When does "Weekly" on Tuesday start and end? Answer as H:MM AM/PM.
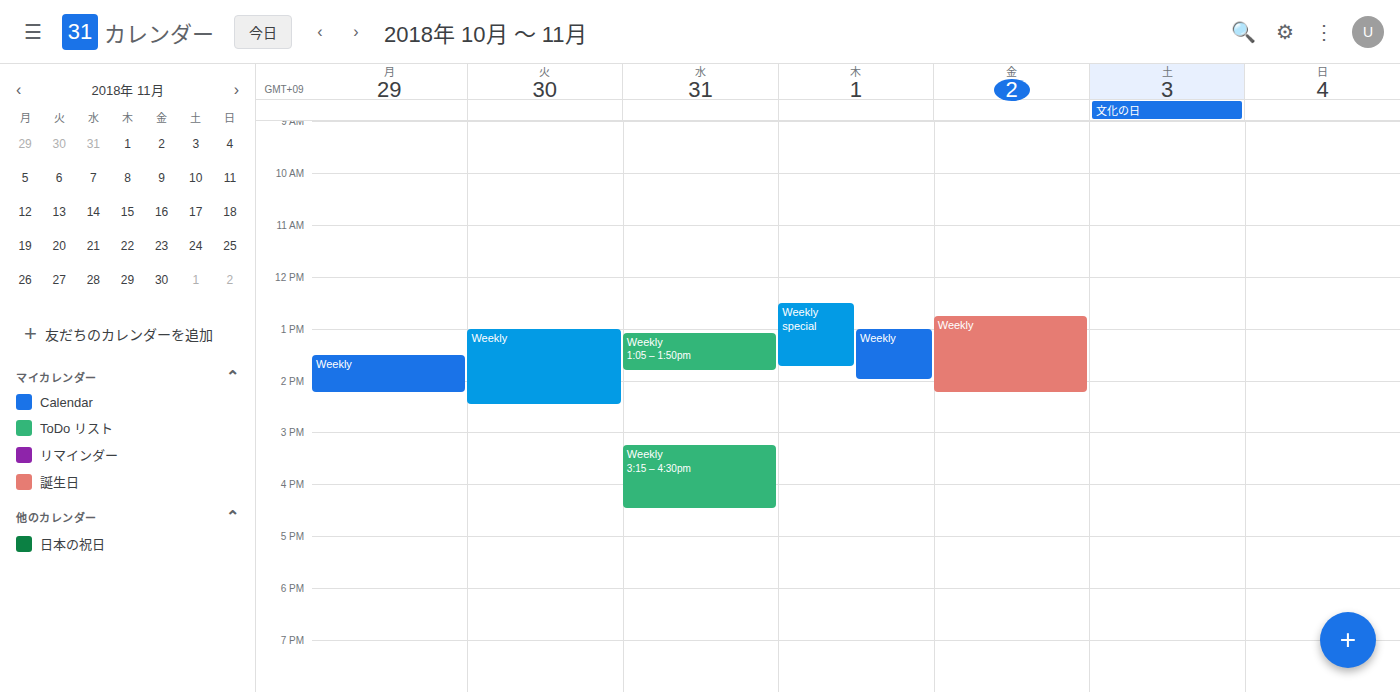
1:00 PM to 2:30 PM